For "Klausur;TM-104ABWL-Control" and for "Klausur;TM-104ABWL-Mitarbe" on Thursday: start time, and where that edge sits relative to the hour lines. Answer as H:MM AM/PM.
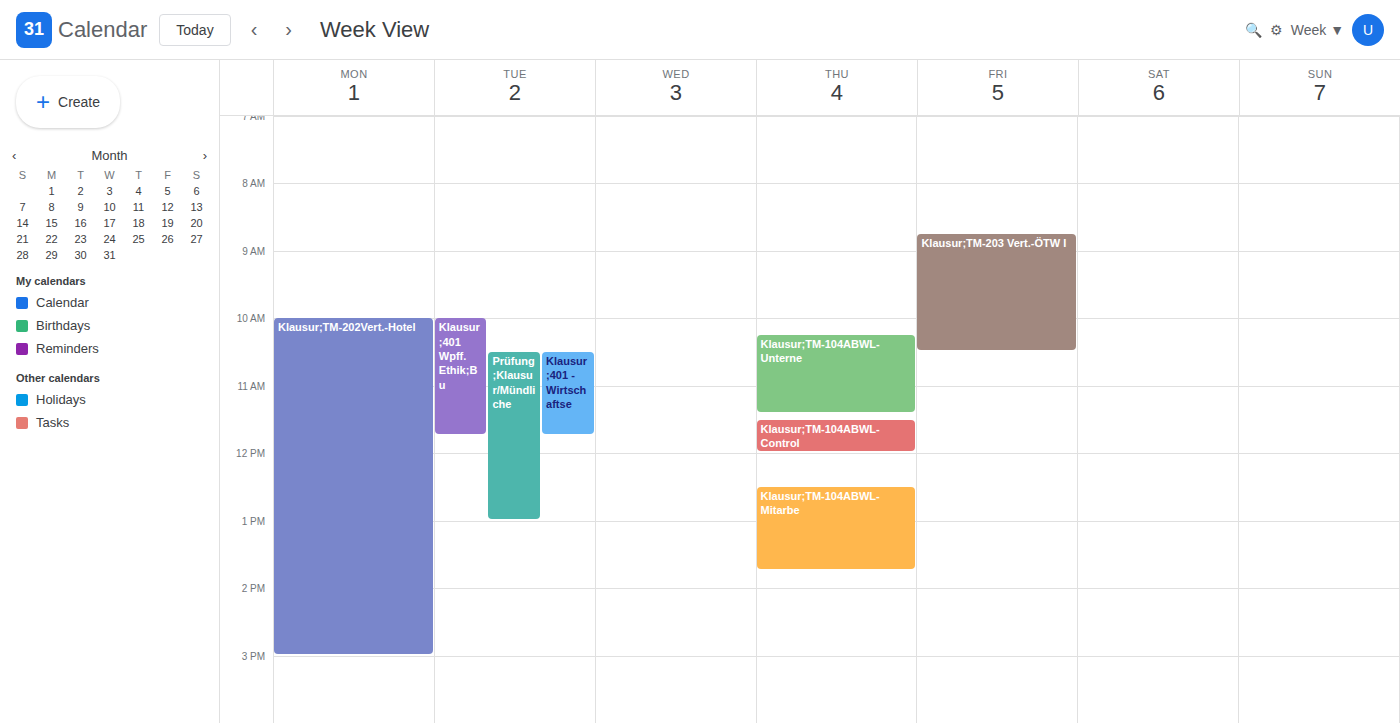
"Klausur;TM-104ABWL-Control": 11:30 AM, halfway between the 11 AM and 12 PM lines. "Klausur;TM-104ABWL-Mitarbe": 12:30 PM, halfway between the 12 PM and 1 PM lines.